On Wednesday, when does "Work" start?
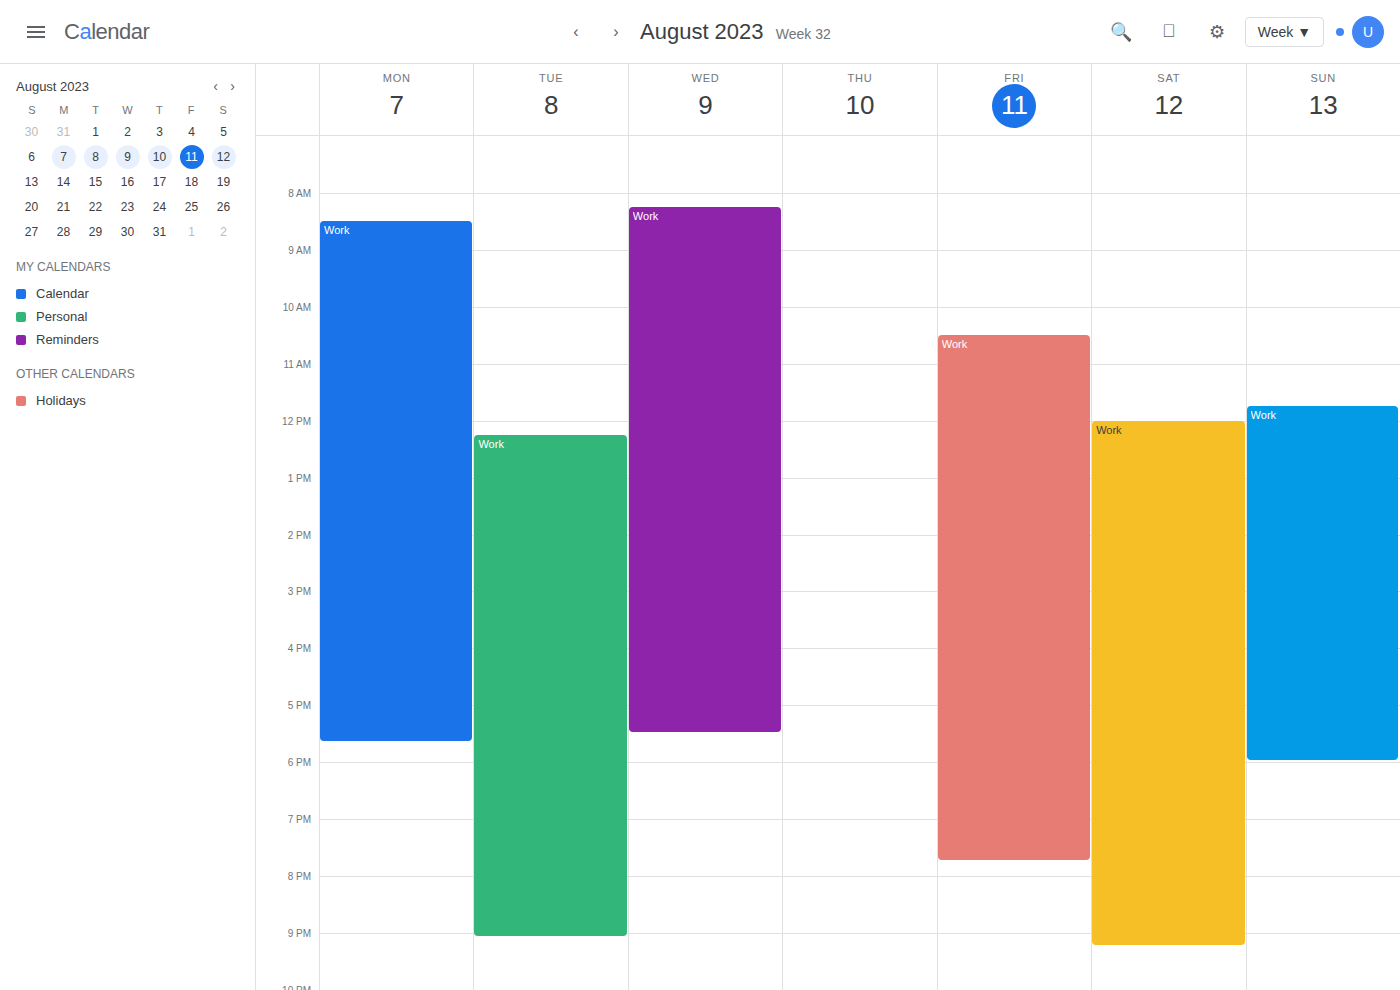
8:15 AM